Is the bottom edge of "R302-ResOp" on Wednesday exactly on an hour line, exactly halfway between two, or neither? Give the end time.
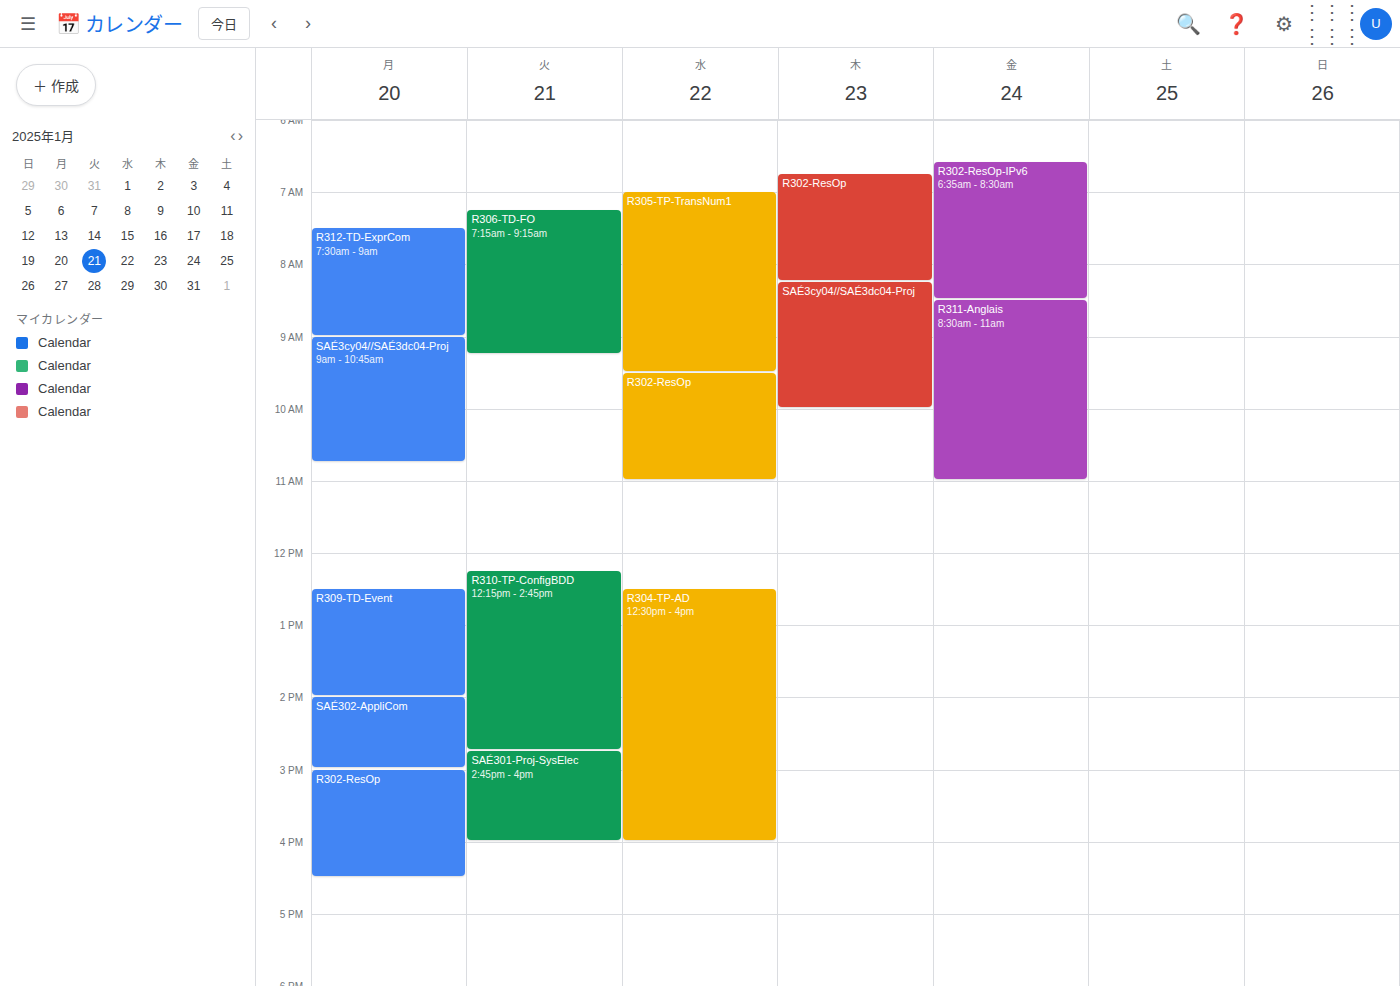
11:00 AM -- exactly on the 11 AM line.